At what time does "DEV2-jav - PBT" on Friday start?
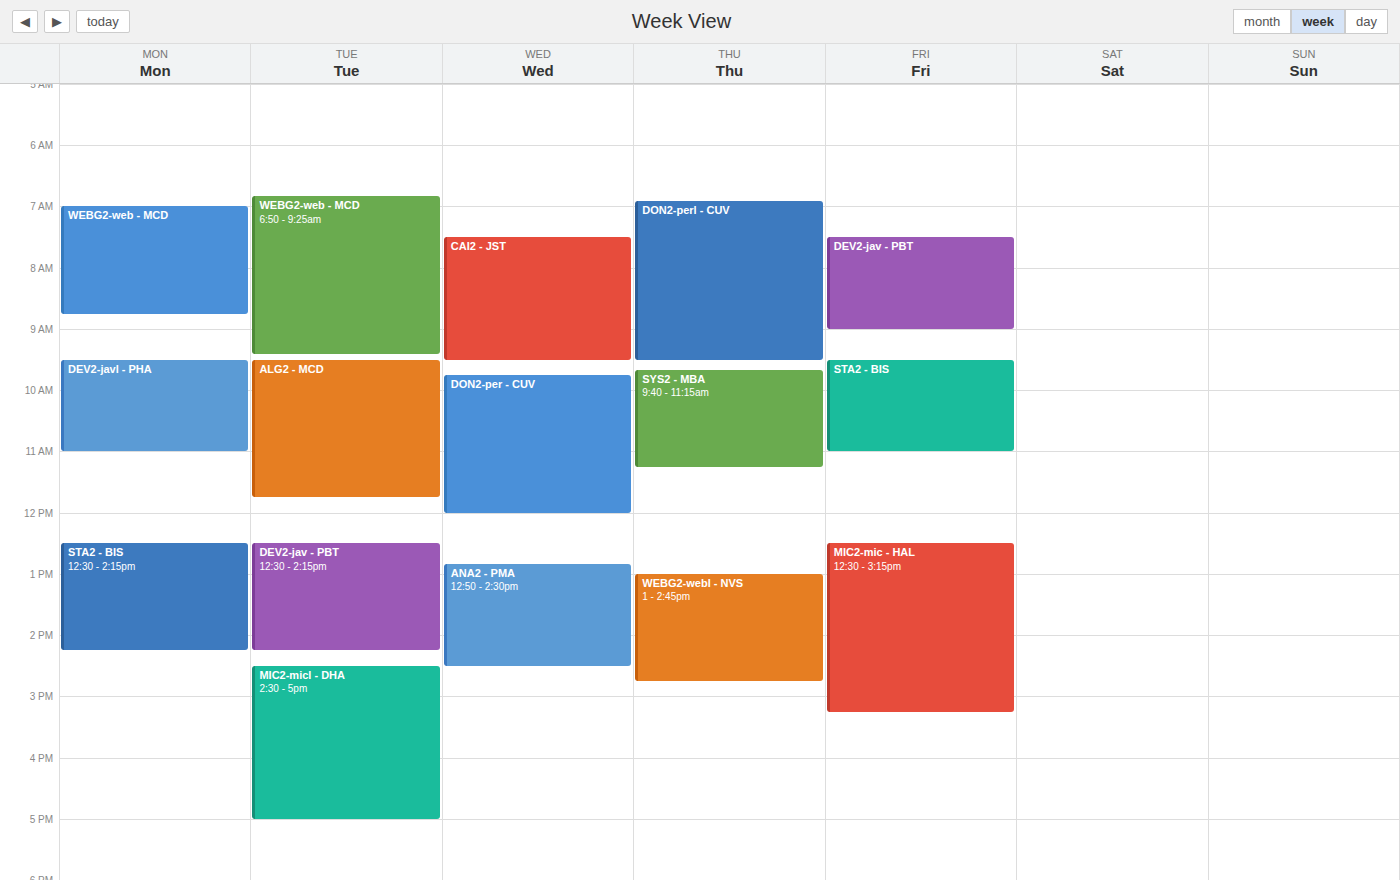
7:30 AM